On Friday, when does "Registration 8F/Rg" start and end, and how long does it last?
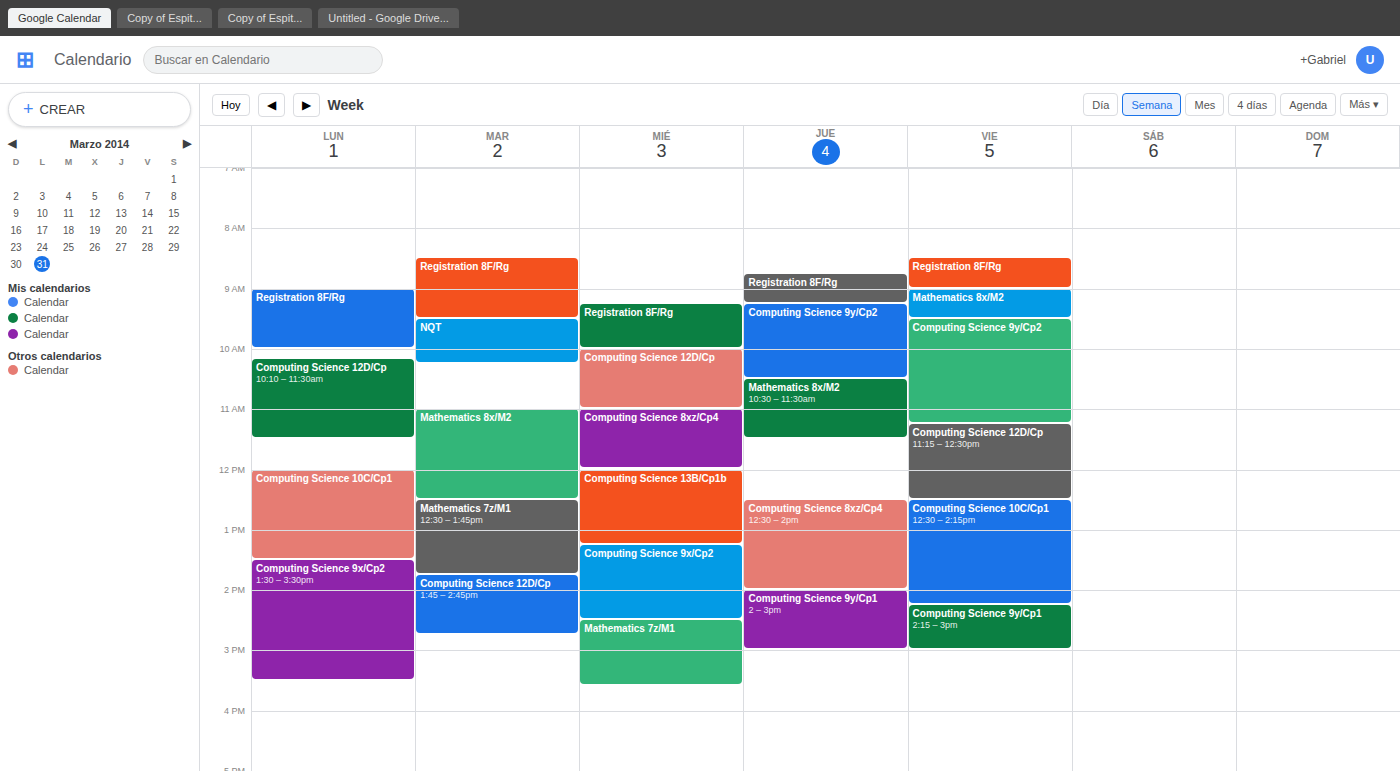
8:30 AM to 9:00 AM, 30 minutes